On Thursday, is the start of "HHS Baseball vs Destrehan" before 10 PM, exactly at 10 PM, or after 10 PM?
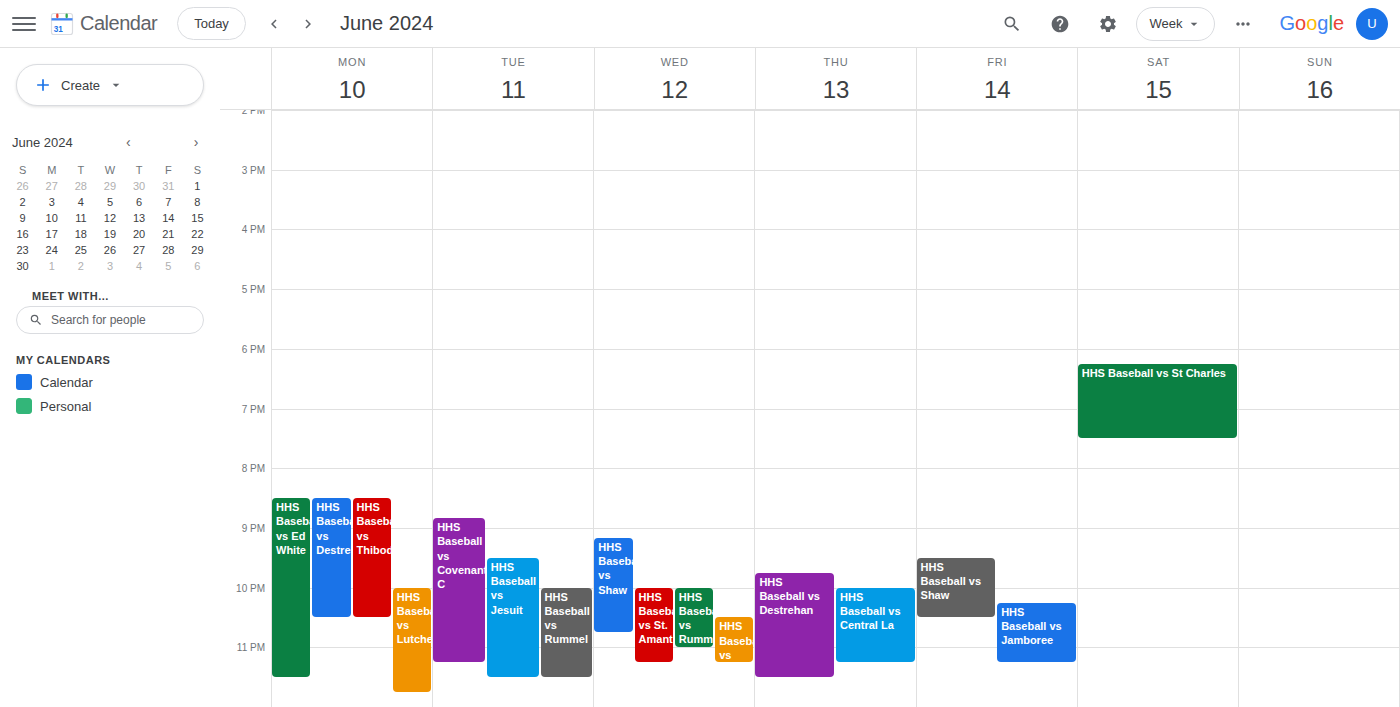
9:45 PM -- before 10 PM, 15 minutes above the 10 PM line.